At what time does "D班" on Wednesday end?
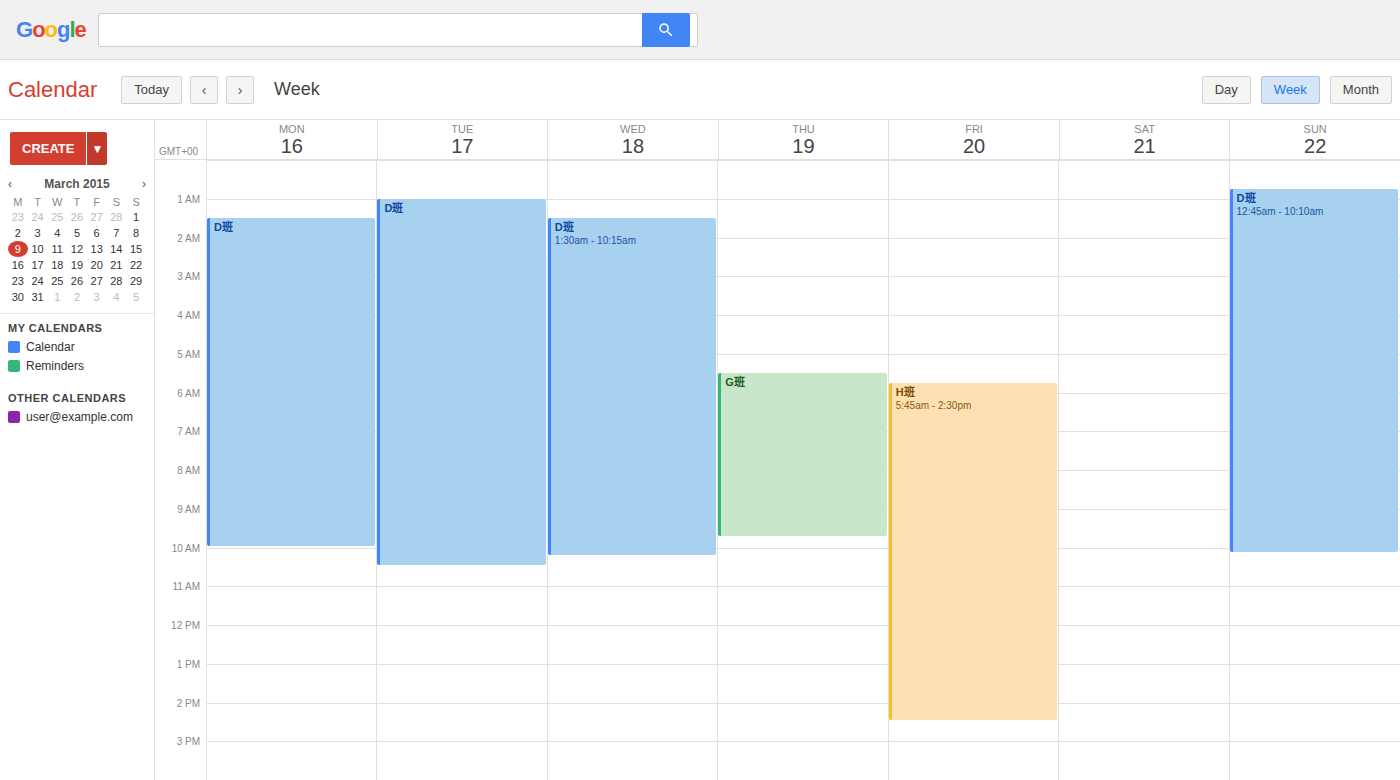
10:15 AM